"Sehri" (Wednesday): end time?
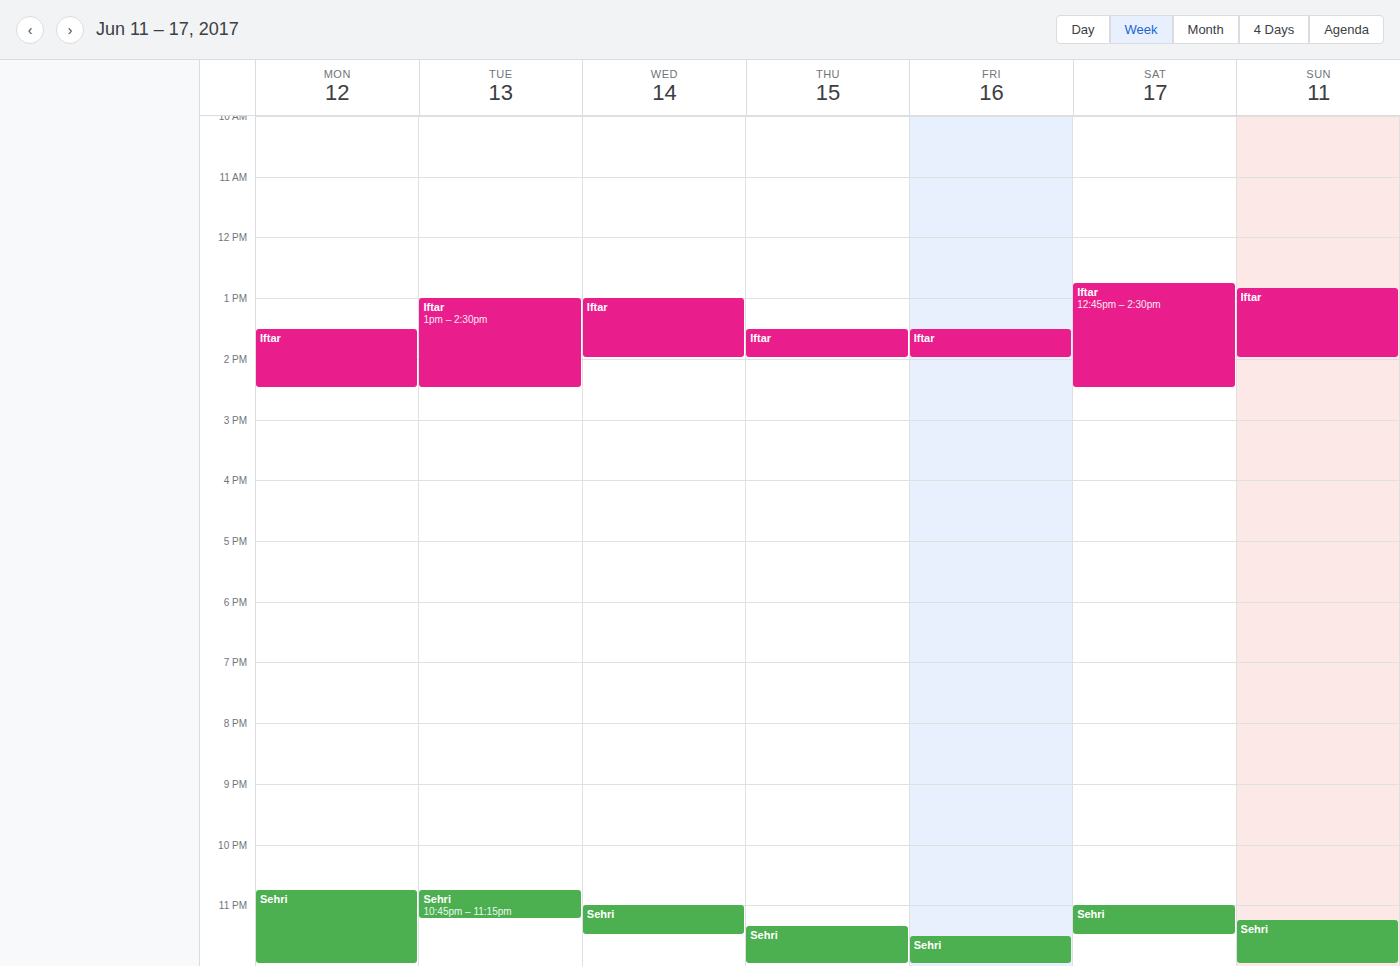
11:30 PM